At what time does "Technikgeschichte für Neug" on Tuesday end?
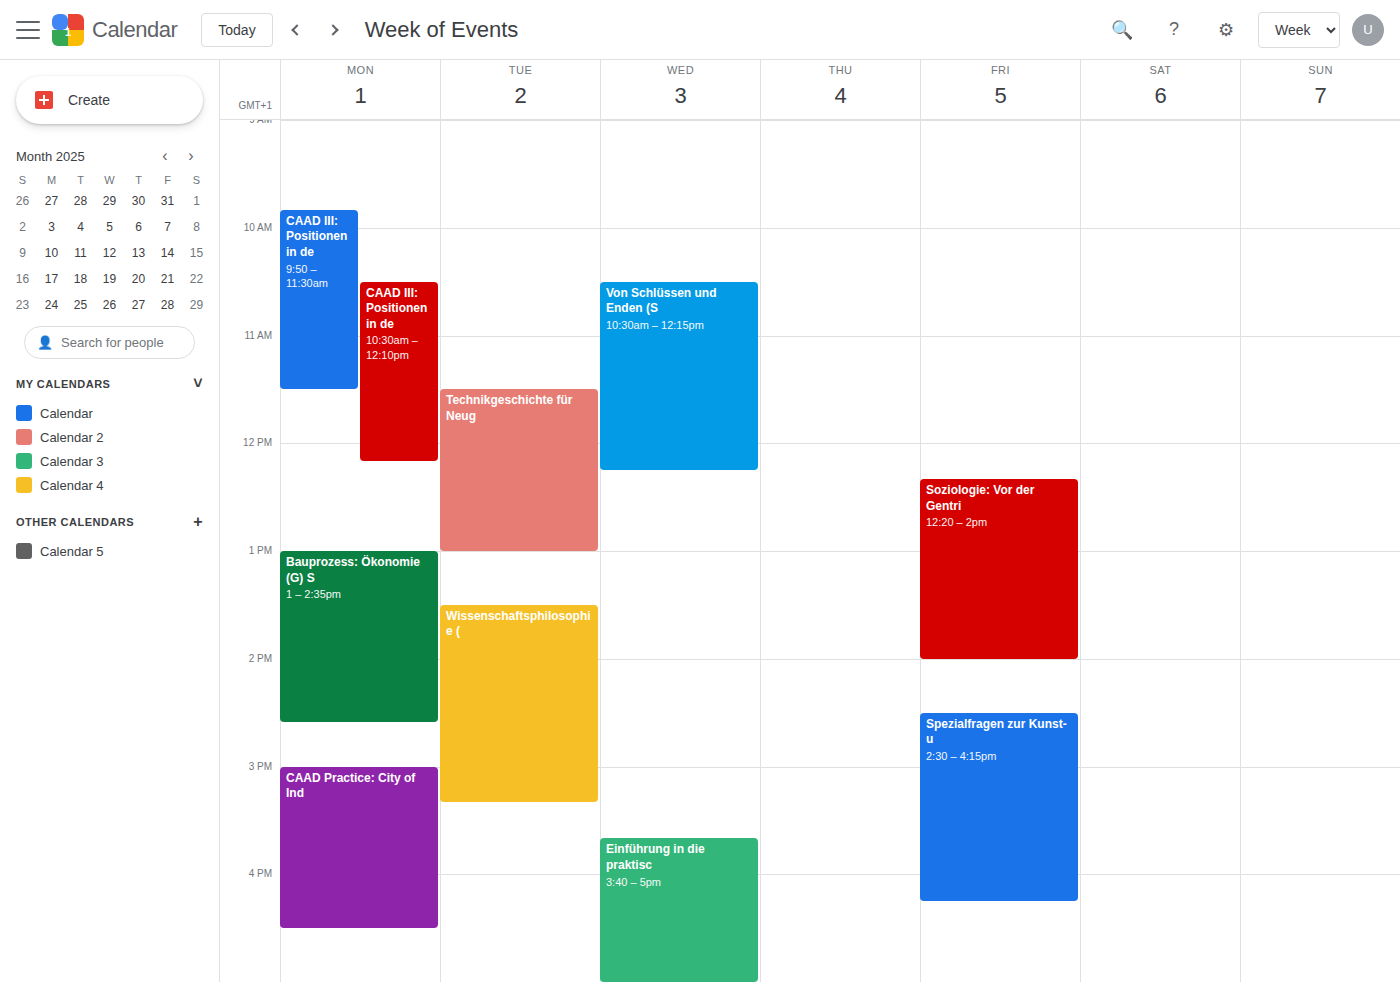
1:00 PM